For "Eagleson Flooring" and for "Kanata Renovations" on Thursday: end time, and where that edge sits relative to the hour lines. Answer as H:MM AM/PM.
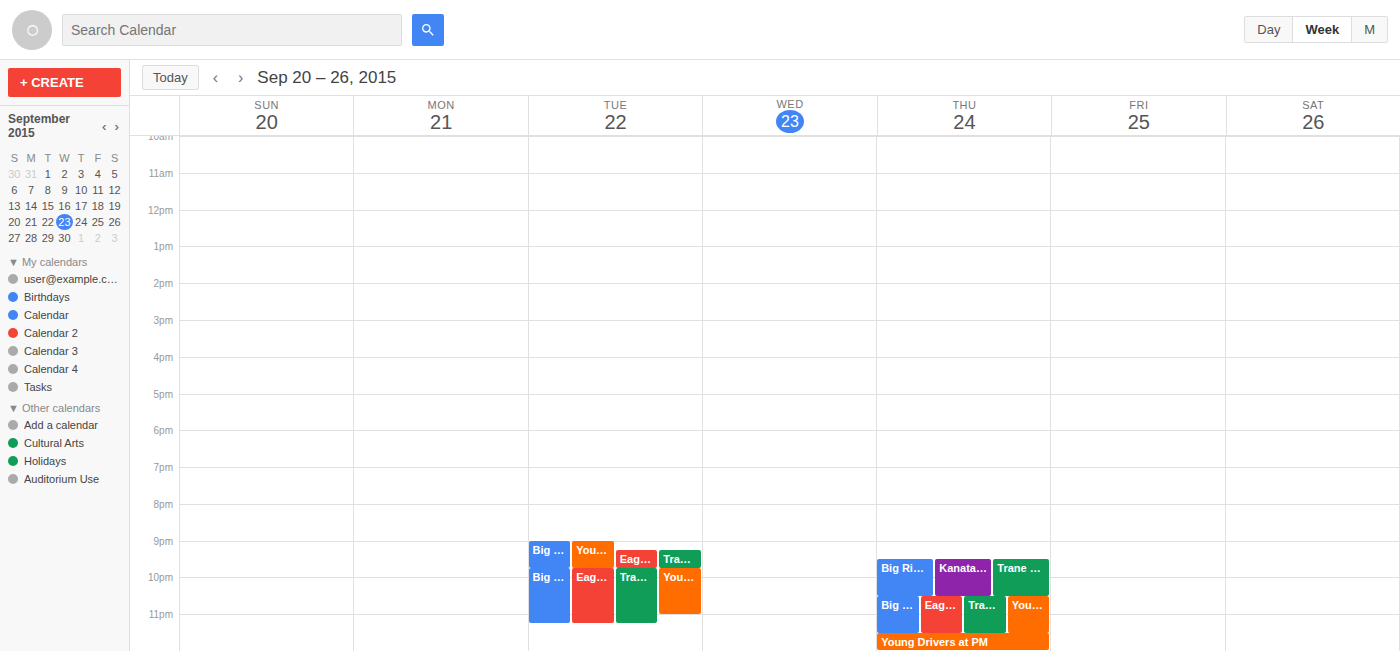
"Eagleson Flooring": 11:30 PM, halfway between the 11 PM and 12 AM lines. "Kanata Renovations": 10:30 PM, halfway between the 10 PM and 11 PM lines.